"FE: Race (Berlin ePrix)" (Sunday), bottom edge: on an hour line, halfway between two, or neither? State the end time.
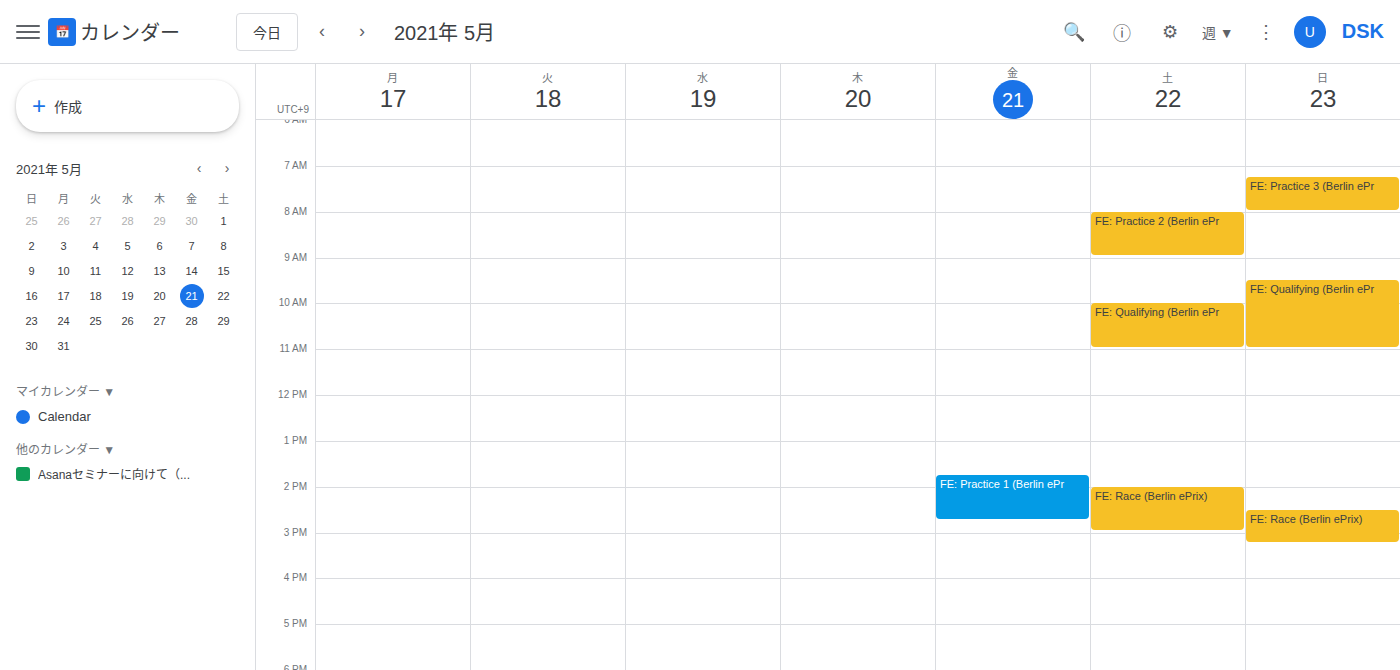
3:15 PM -- neither: a quarter of the way from the 3 PM line to the 4 PM line.